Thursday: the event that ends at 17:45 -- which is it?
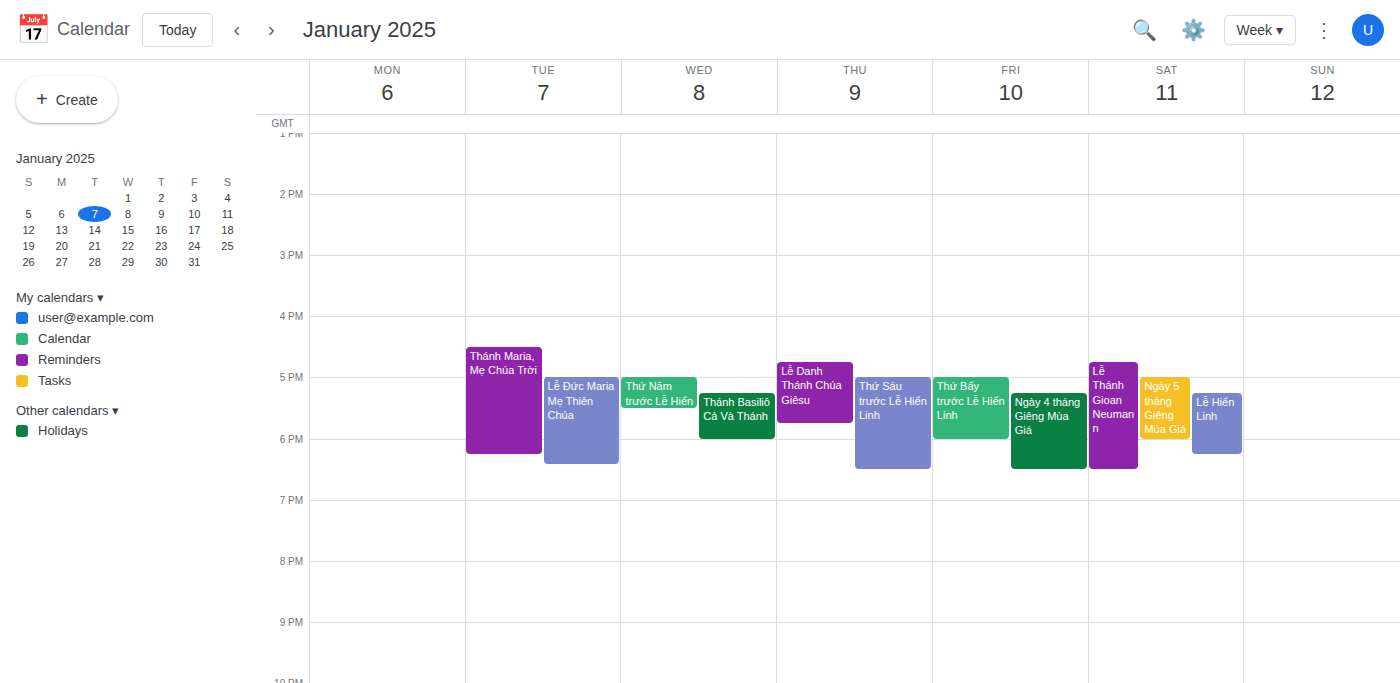
"Lễ Danh Thánh Chúa Giêsu"